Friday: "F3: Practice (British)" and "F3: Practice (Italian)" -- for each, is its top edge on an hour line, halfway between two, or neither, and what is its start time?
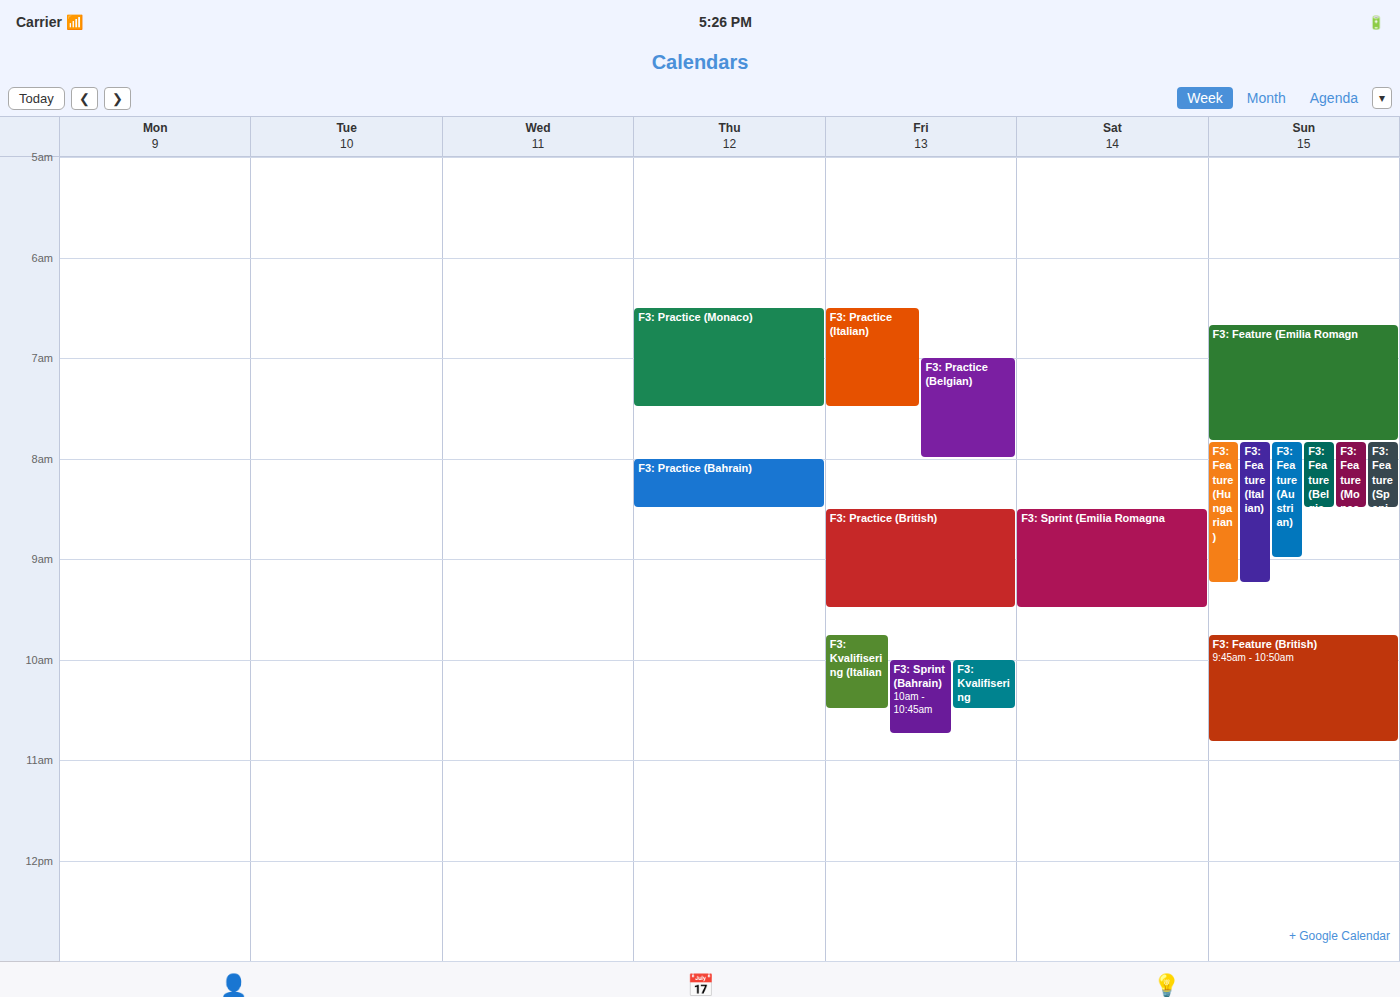
"F3: Practice (British)": 8:30 AM, halfway between the 8 AM and 9 AM lines. "F3: Practice (Italian)": 6:30 AM, halfway between the 6 AM and 7 AM lines.